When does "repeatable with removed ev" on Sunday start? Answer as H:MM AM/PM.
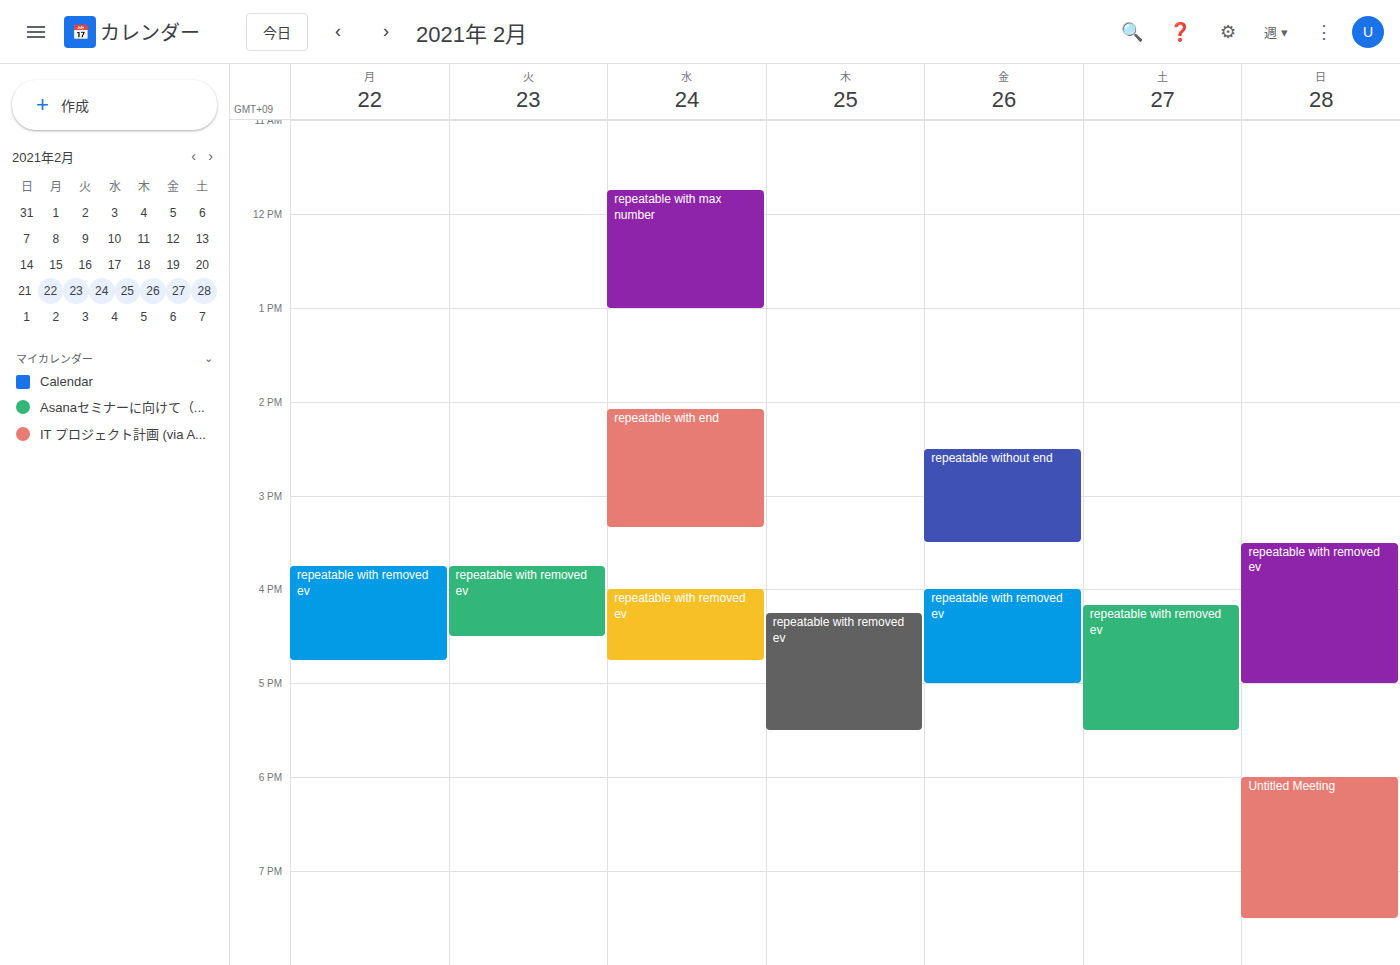
3:30 PM